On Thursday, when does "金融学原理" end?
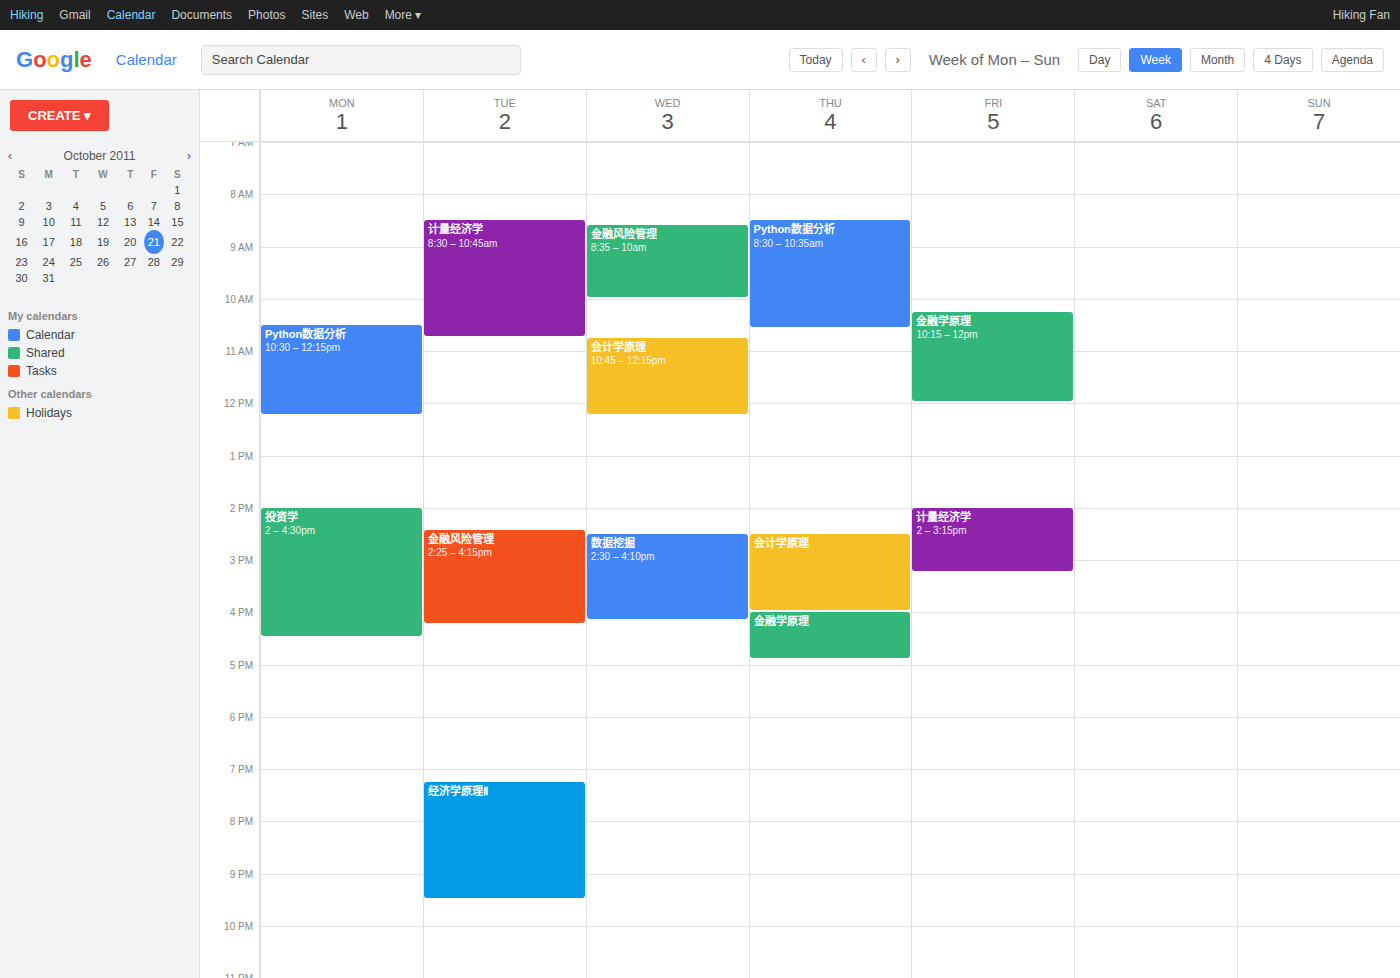
4:55 PM